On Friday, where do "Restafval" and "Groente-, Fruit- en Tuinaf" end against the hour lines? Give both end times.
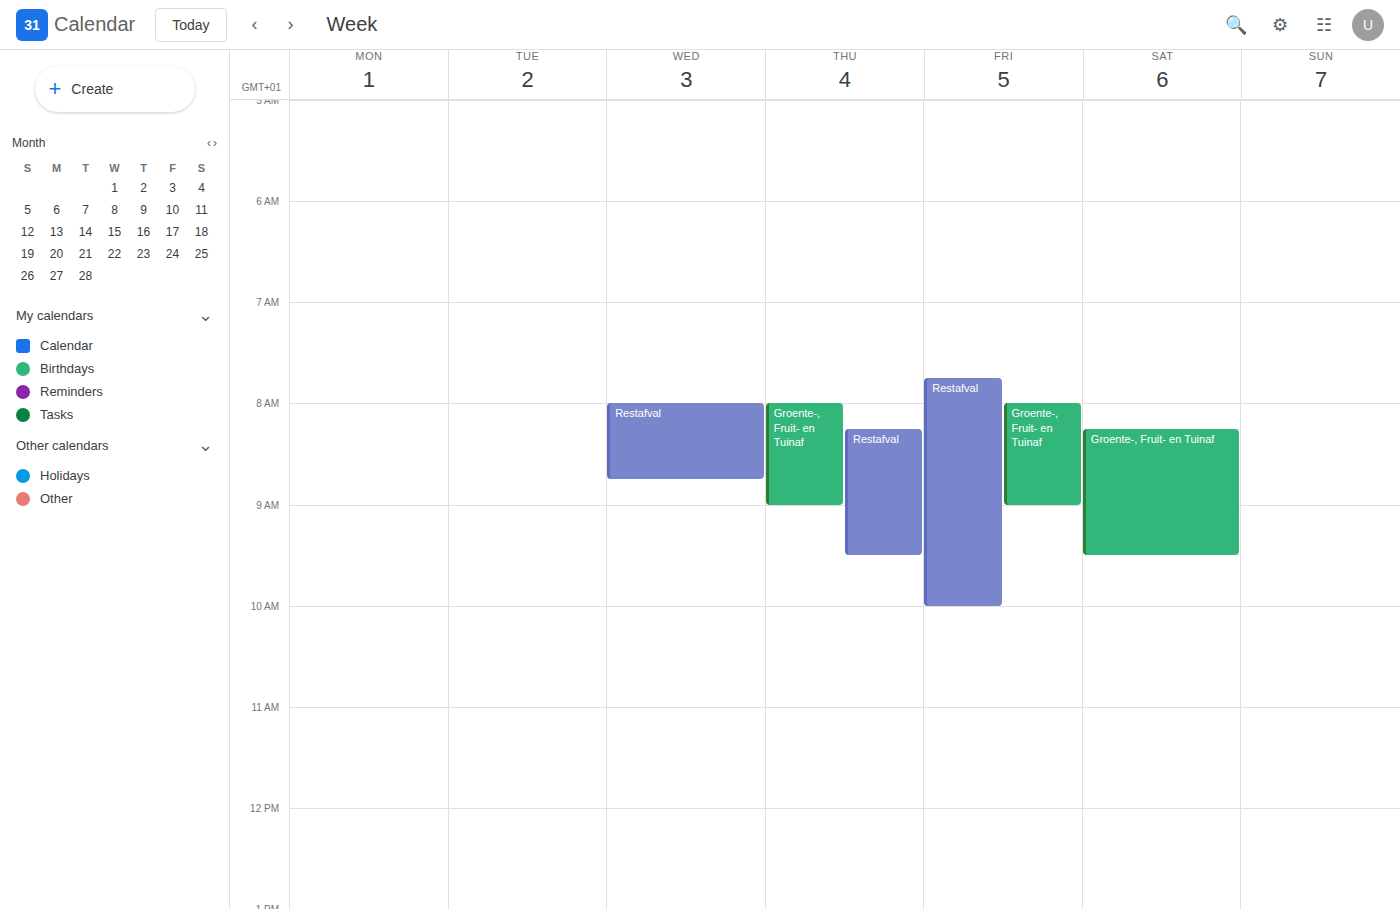
"Restafval": 10:00 AM, exactly on the 10 AM line. "Groente-, Fruit- en Tuinaf": 9:00 AM, exactly on the 9 AM line.